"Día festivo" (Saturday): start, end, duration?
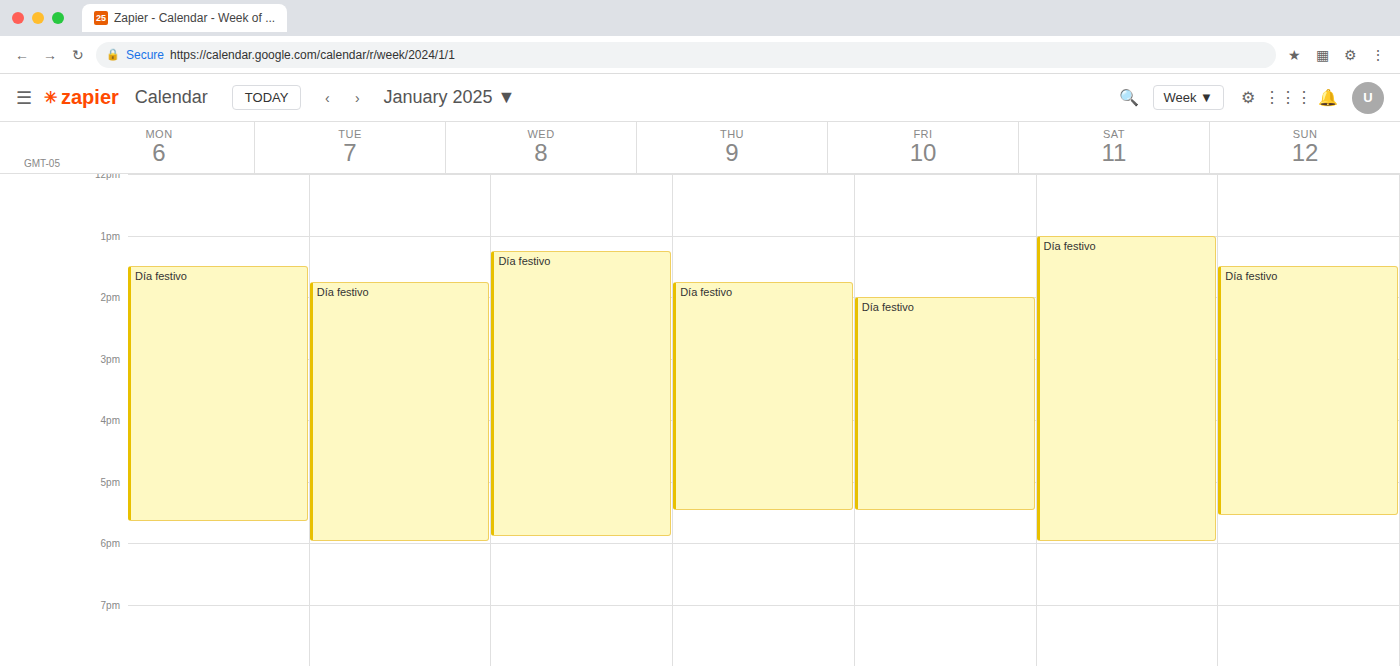
1:00 PM to 6:00 PM, 5 hours